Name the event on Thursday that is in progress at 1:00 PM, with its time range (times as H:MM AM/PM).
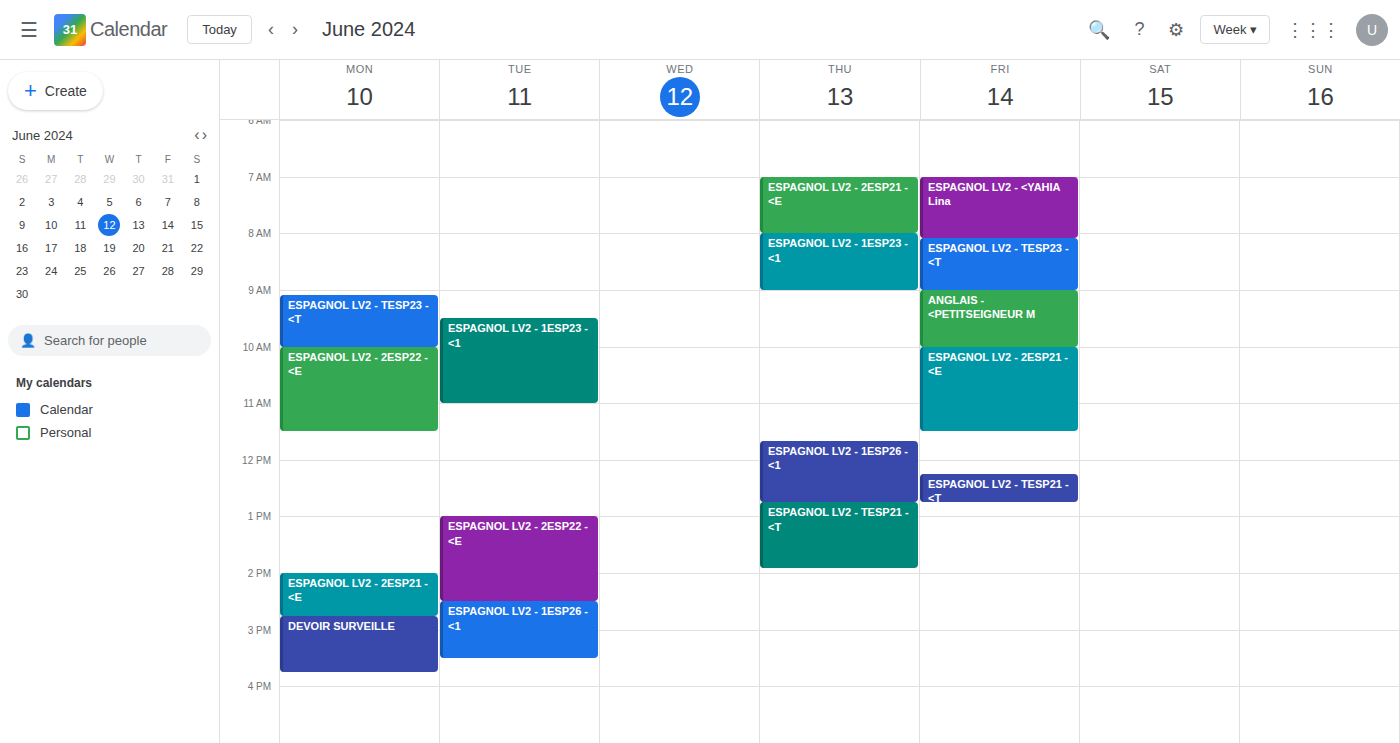
"ESPAGNOL LV2 - TESP21 - <T", 12:45 PM to 1:55 PM